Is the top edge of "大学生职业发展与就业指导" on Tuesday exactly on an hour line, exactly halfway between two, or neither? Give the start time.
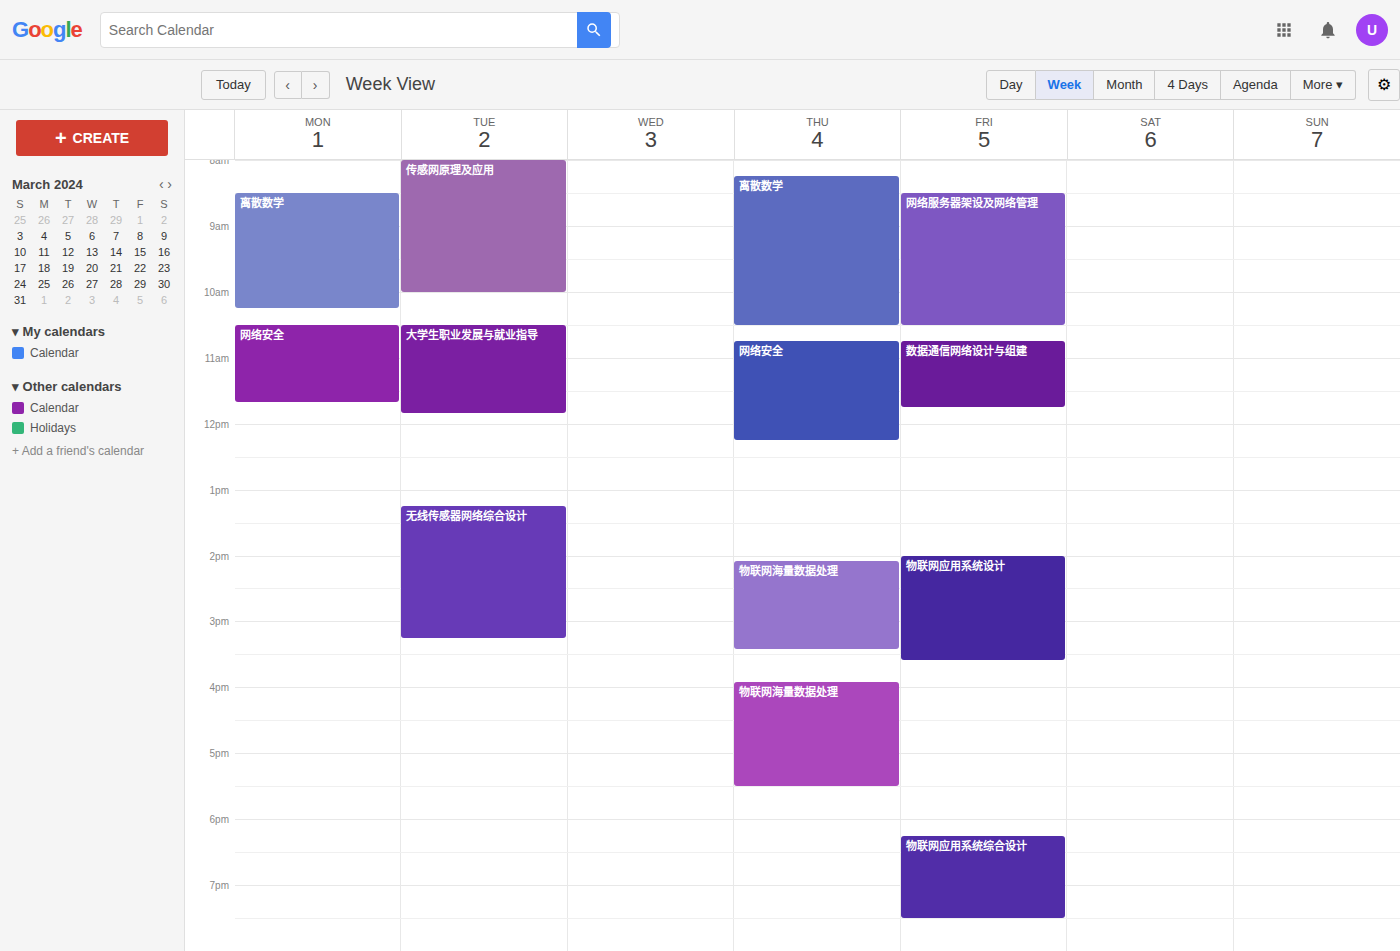
10:30 AM -- halfway between the 10 AM and 11 AM lines.